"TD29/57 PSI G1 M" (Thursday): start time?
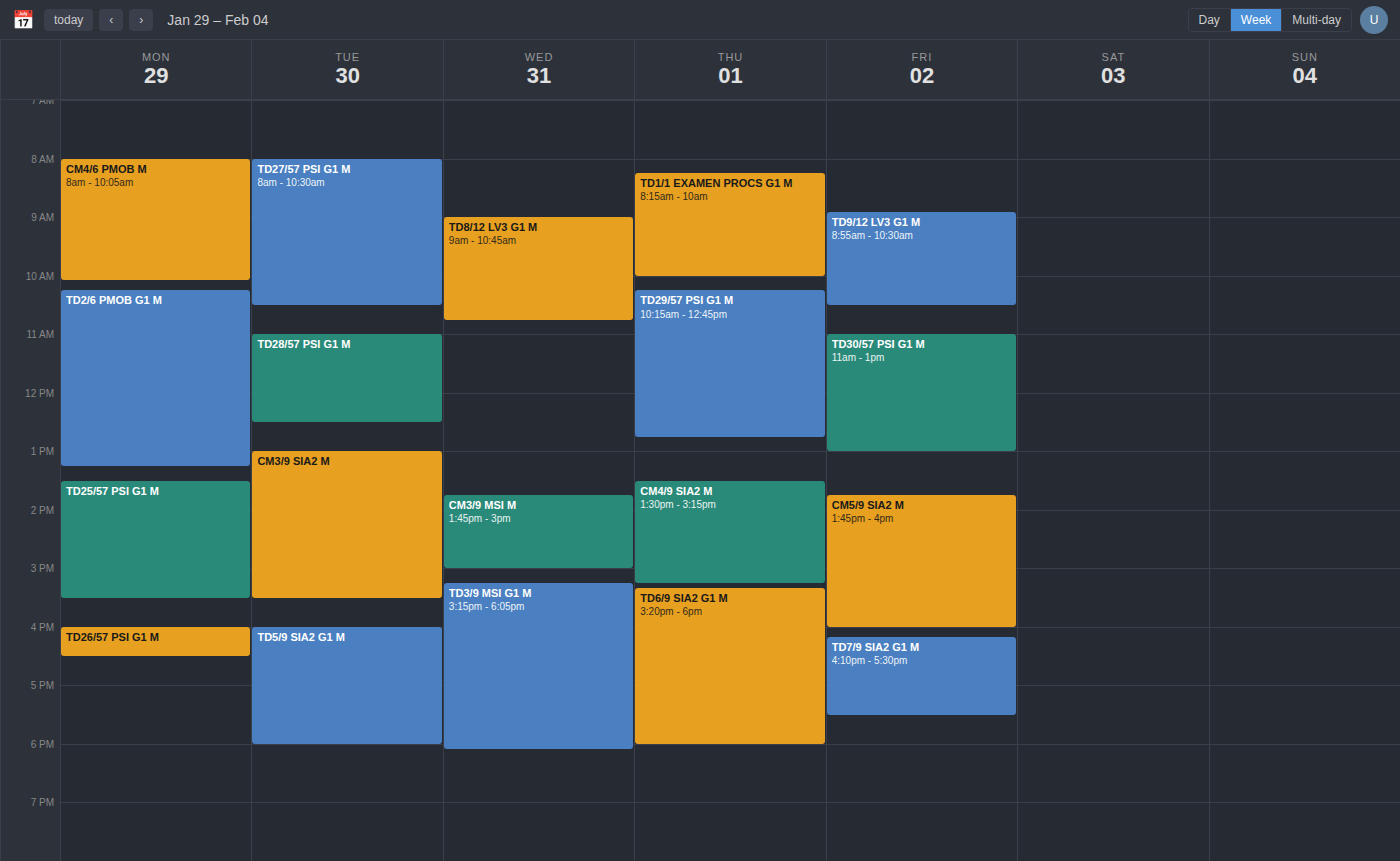
10:15 AM